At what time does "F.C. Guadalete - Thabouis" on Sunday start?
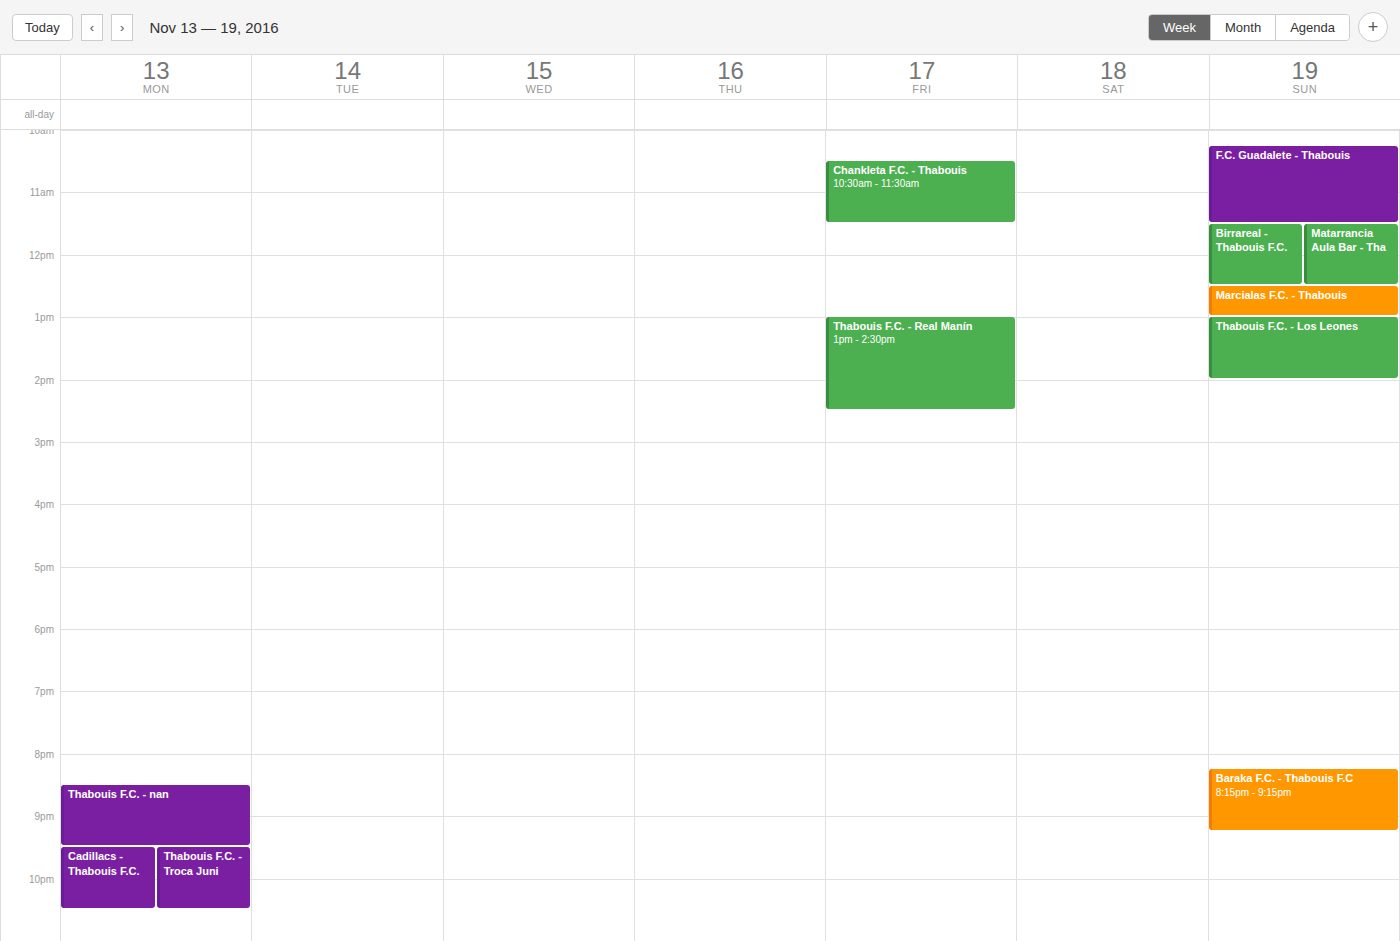
10:15